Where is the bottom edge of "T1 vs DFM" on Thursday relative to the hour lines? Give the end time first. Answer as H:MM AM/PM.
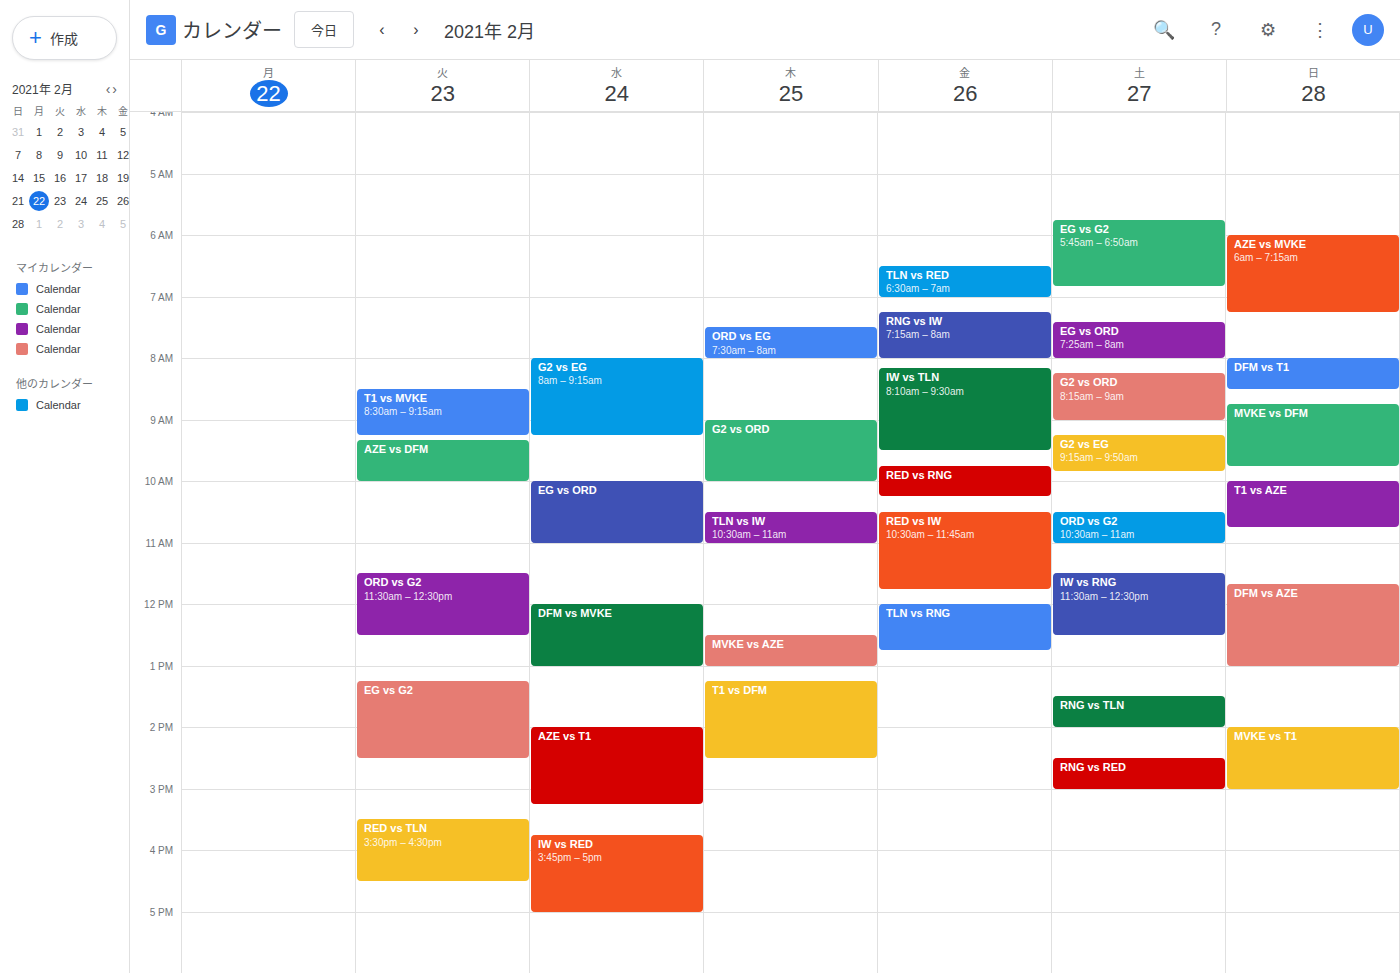
2:30 PM -- halfway between the 2 PM and 3 PM lines.